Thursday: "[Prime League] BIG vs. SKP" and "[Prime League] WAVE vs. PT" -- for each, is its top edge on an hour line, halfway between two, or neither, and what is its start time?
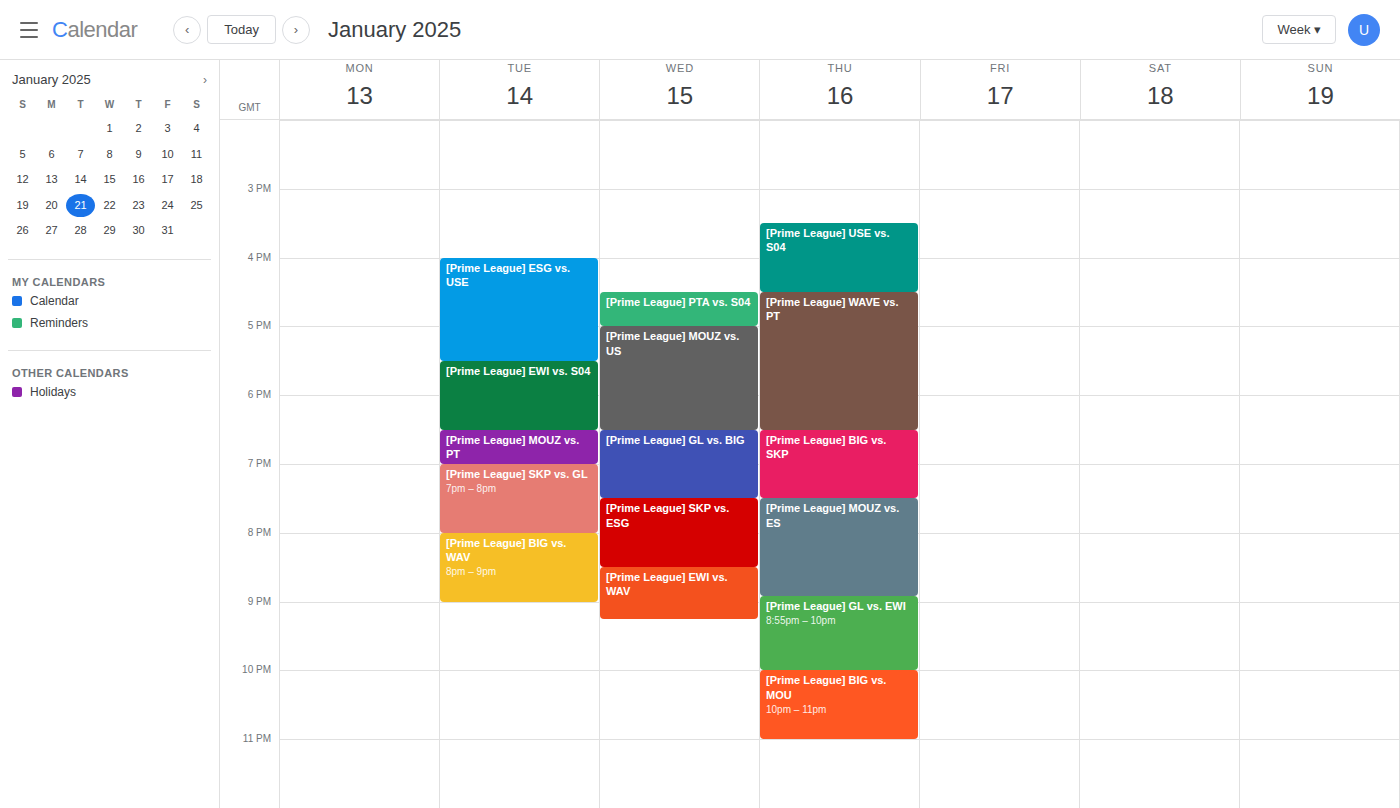
"[Prime League] BIG vs. SKP": 6:30 PM, halfway between the 6 PM and 7 PM lines. "[Prime League] WAVE vs. PT": 4:30 PM, halfway between the 4 PM and 5 PM lines.